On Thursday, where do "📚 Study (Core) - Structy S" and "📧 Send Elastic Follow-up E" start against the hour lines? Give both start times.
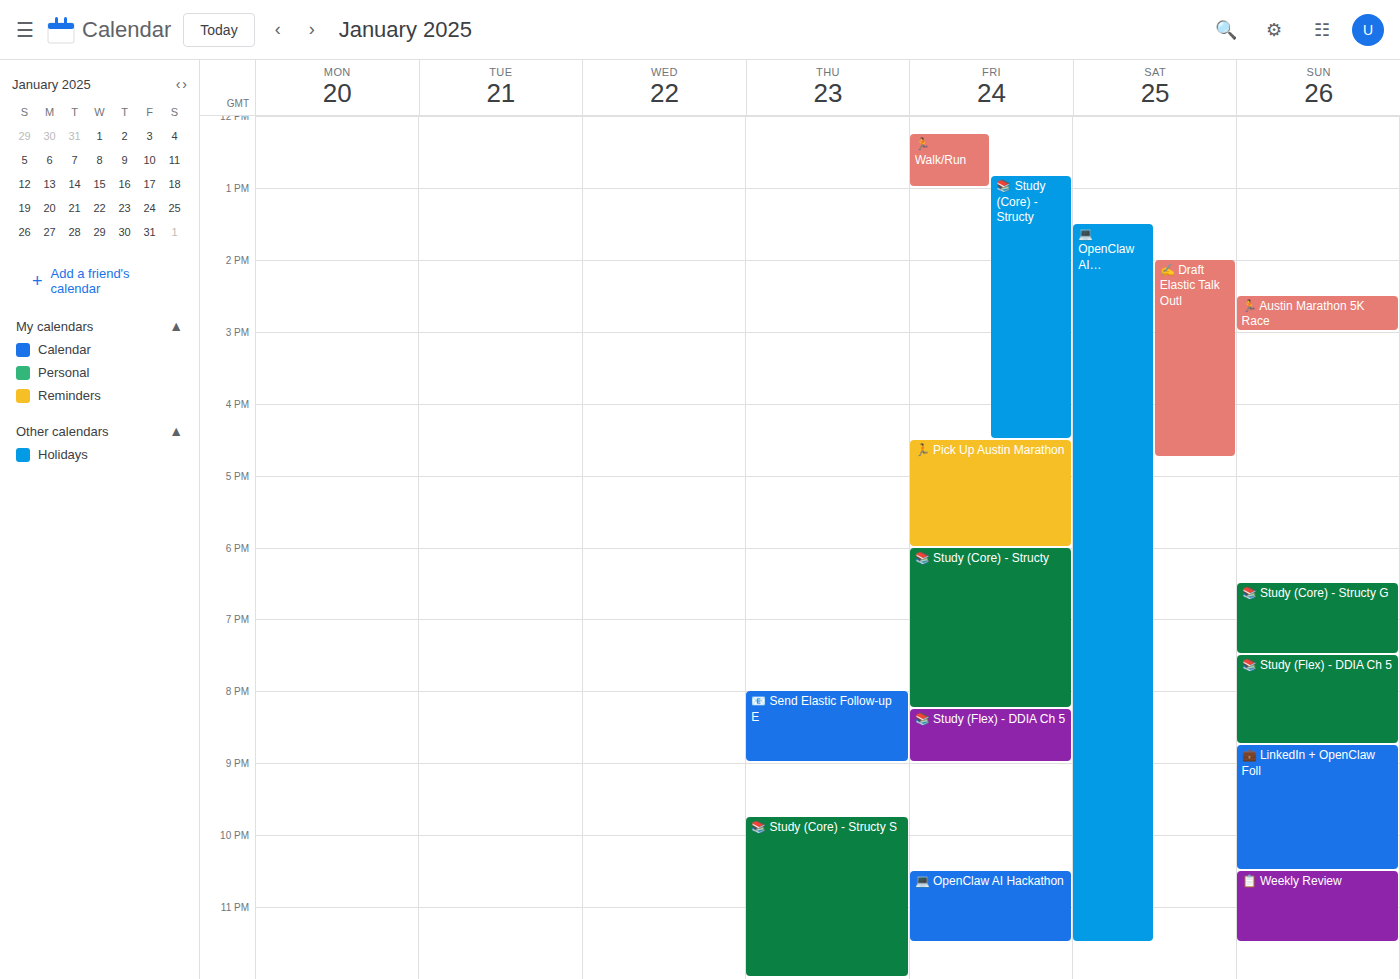
"📚 Study (Core) - Structy S": 9:45 PM, neither: three quarters of the way from the 9 PM line to the 10 PM line. "📧 Send Elastic Follow-up E": 8:00 PM, exactly on the 8 PM line.